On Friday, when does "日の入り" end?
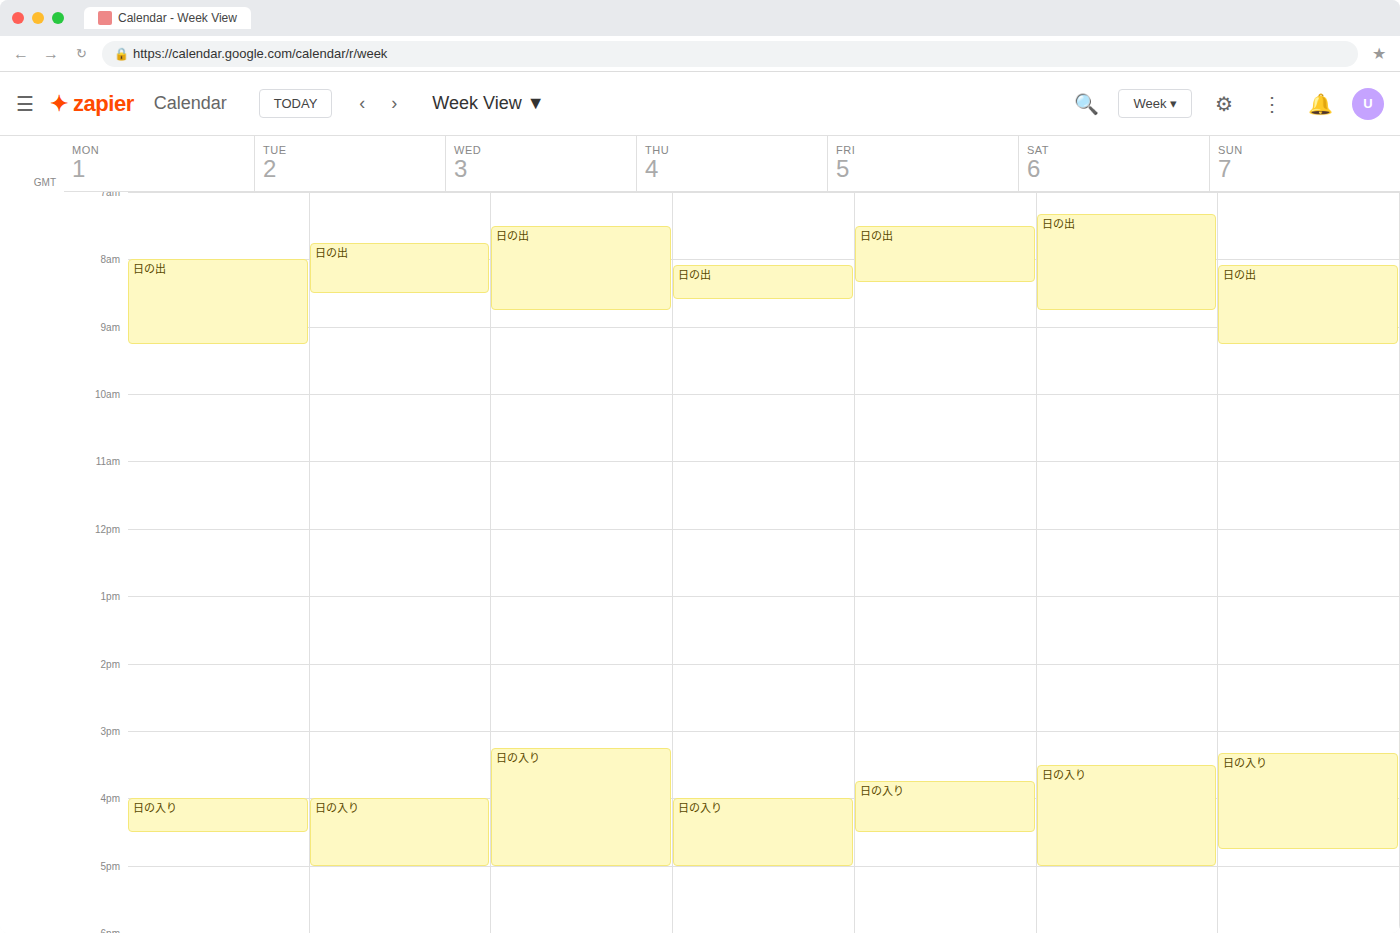
4:30 PM